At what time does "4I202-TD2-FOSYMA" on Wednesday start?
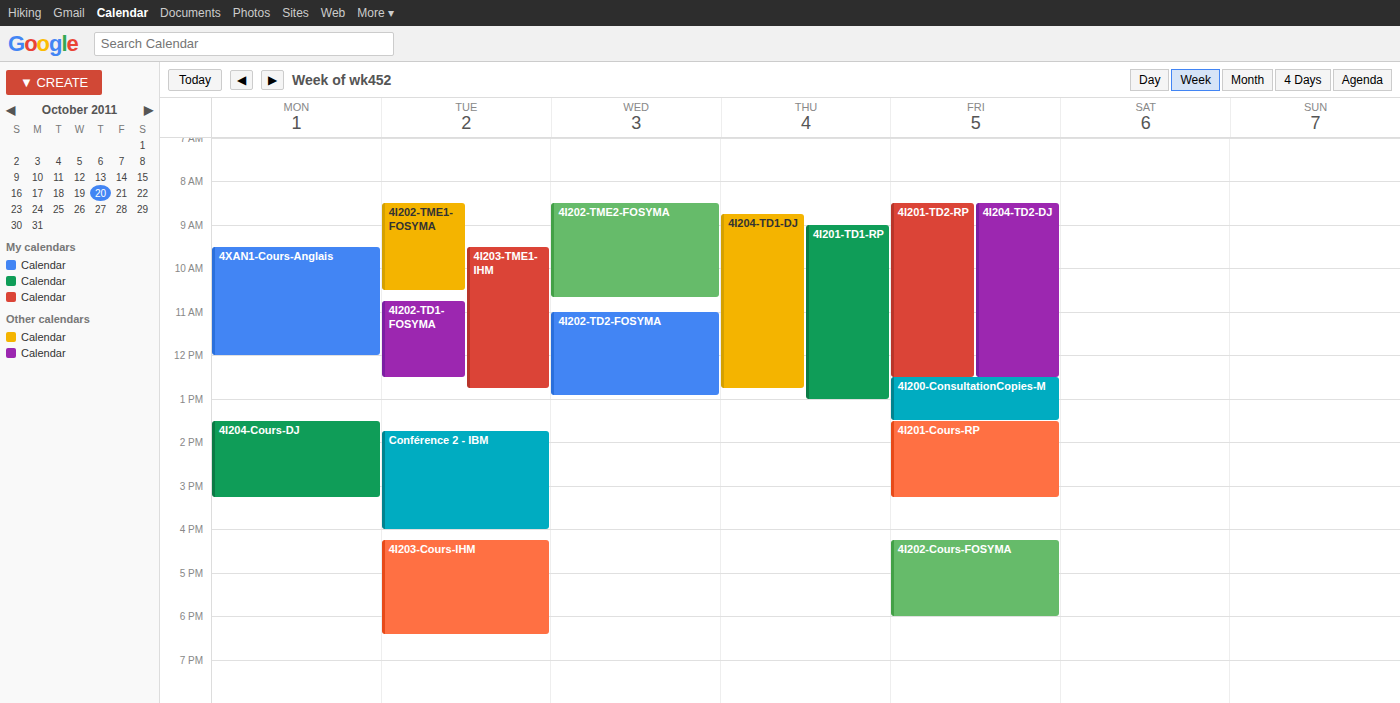
11:00 AM